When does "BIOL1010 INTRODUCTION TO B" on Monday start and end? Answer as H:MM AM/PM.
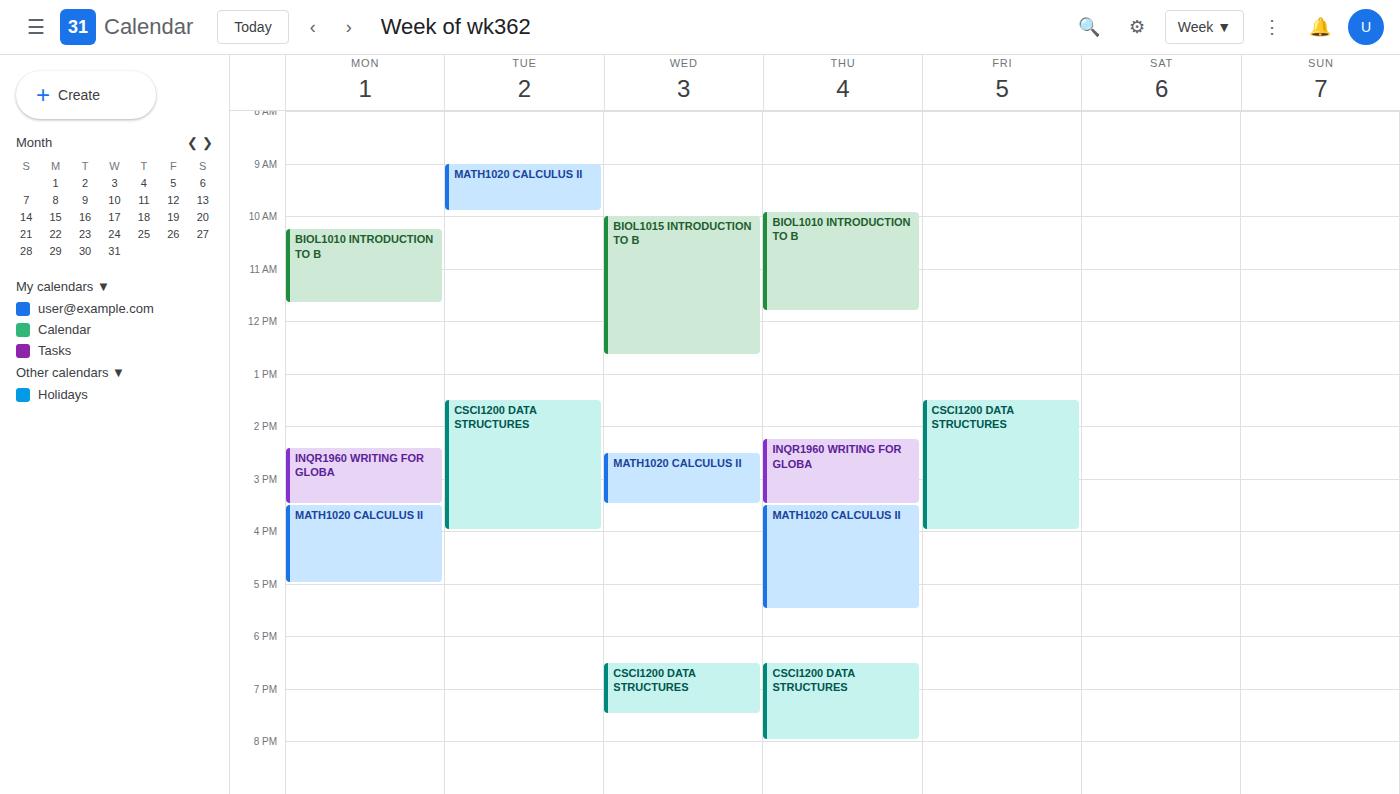
10:15 AM to 11:40 AM